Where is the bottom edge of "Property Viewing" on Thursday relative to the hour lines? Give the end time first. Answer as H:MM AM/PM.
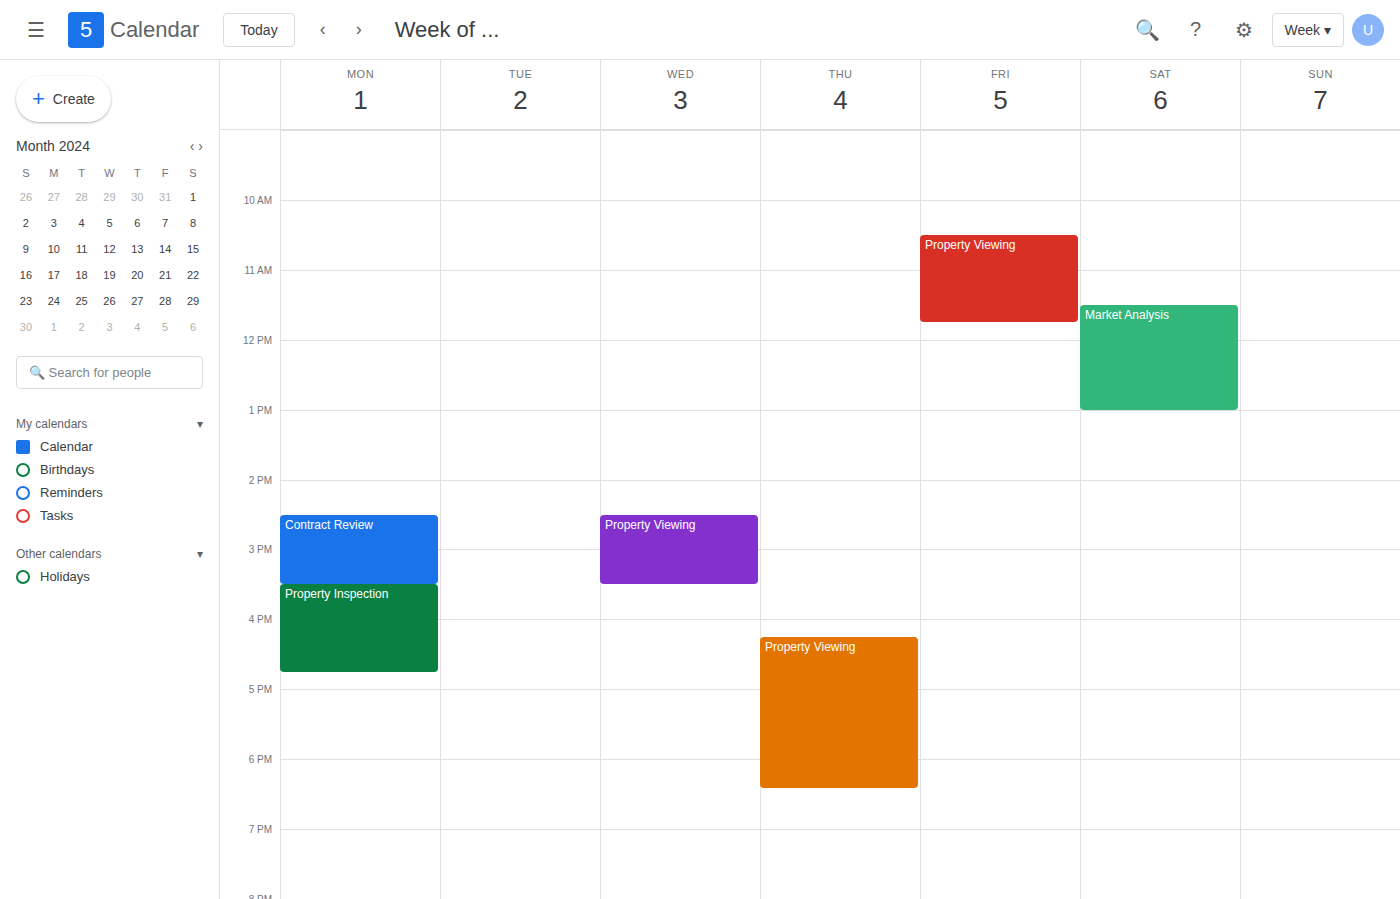
6:25 PM -- neither: 25 minutes below the 6 PM line and 35 minutes above the 7 PM line.